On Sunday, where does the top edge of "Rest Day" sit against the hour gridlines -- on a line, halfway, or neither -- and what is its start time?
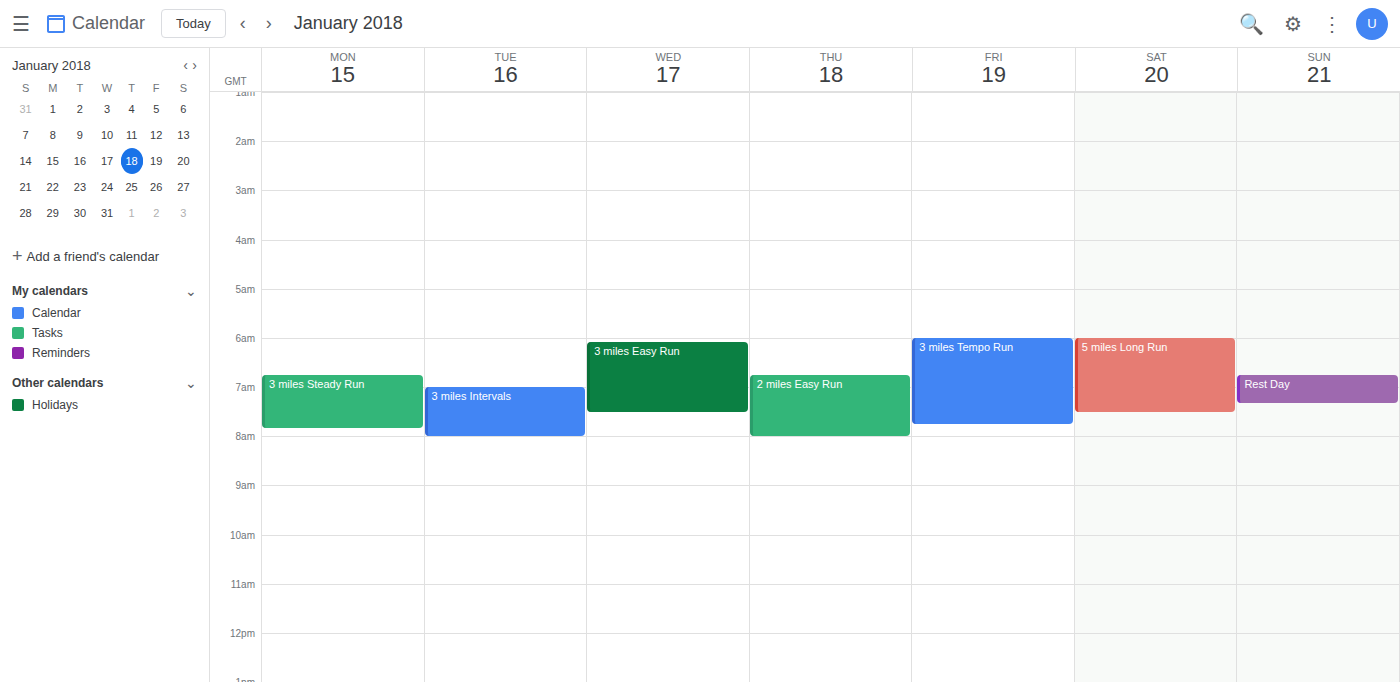
6:45 AM -- neither: three quarters of the way from the 6 AM line to the 7 AM line.